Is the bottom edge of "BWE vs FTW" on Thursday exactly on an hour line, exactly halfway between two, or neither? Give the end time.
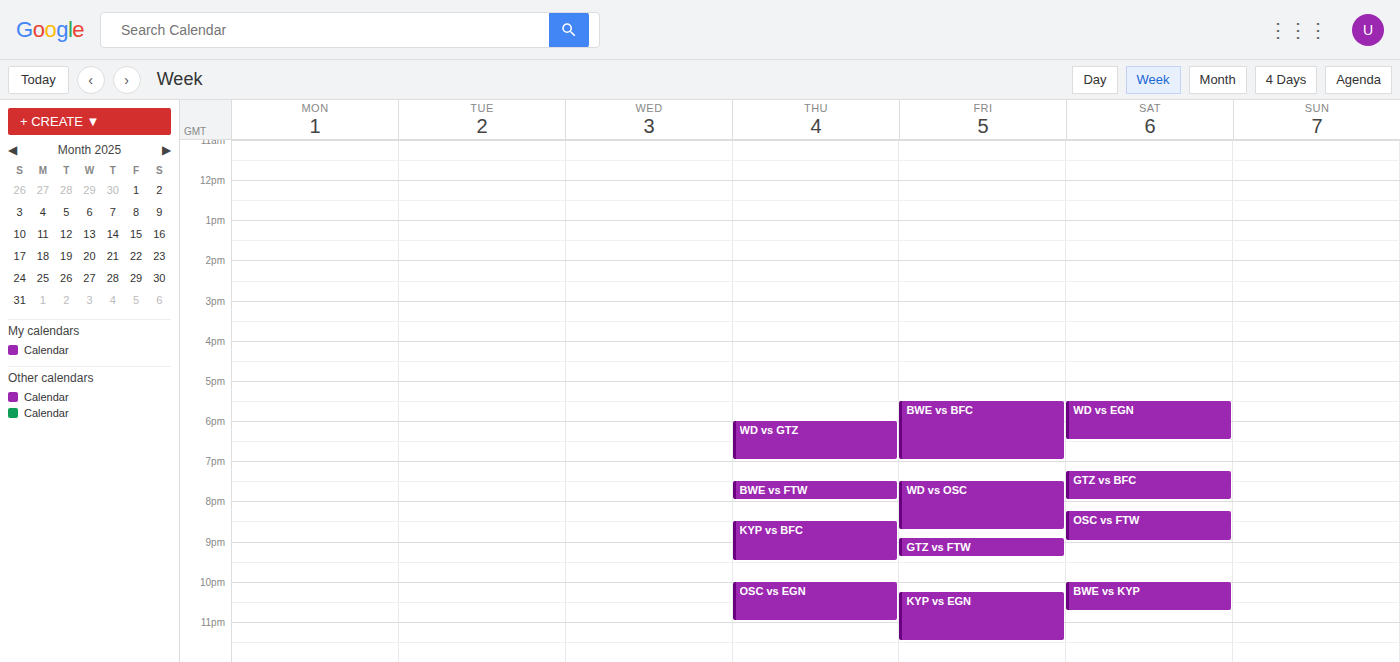
8:00 PM -- exactly on the 8 PM line.